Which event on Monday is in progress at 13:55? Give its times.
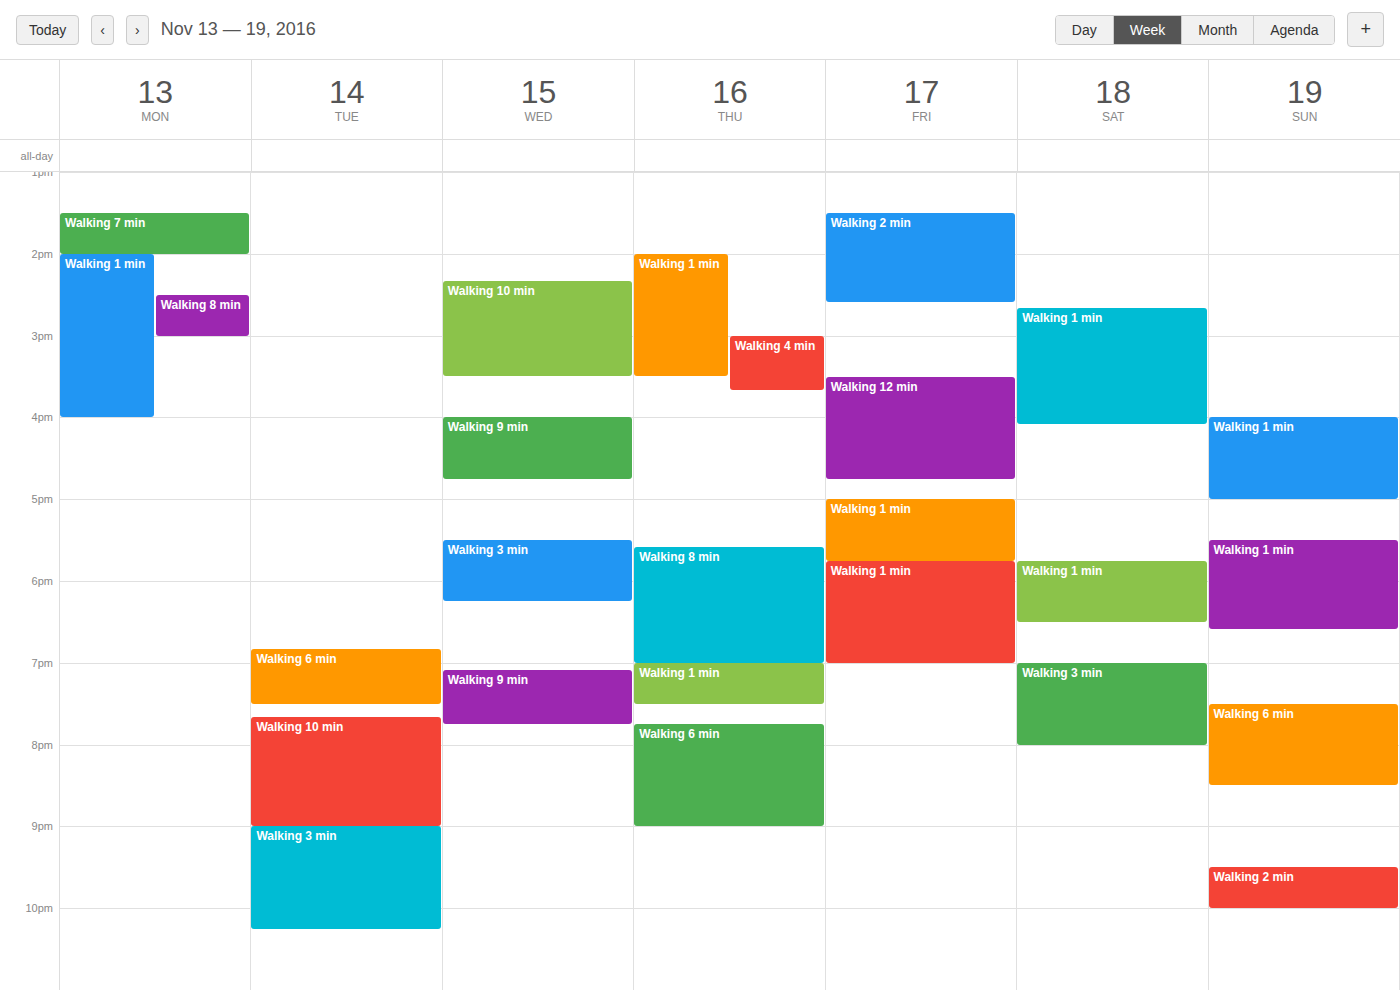
"Walking 7 min", 13:30 to 14:00